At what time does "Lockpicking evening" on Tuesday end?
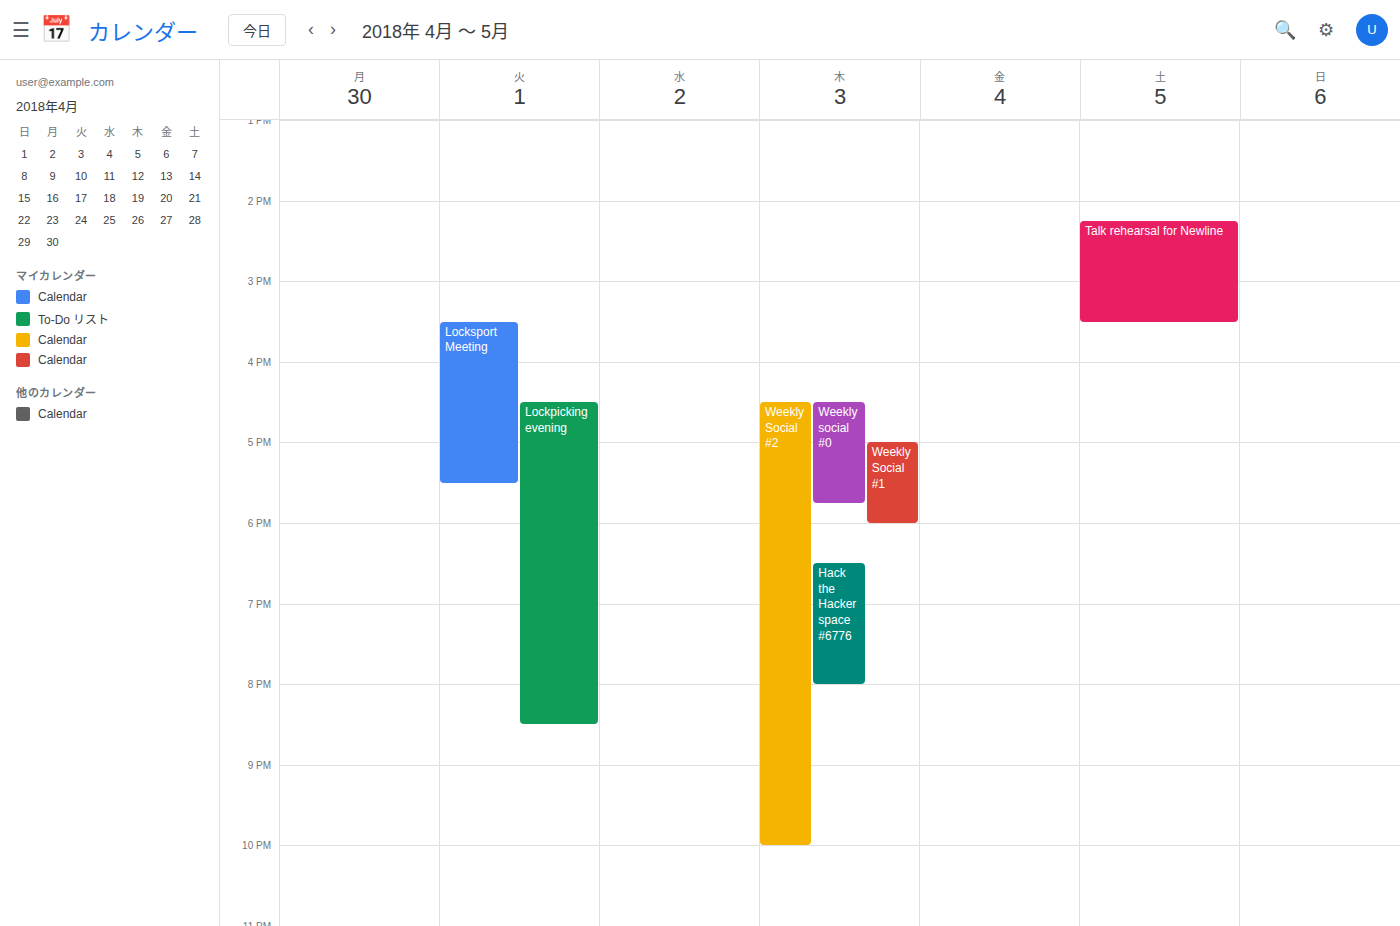
20:30